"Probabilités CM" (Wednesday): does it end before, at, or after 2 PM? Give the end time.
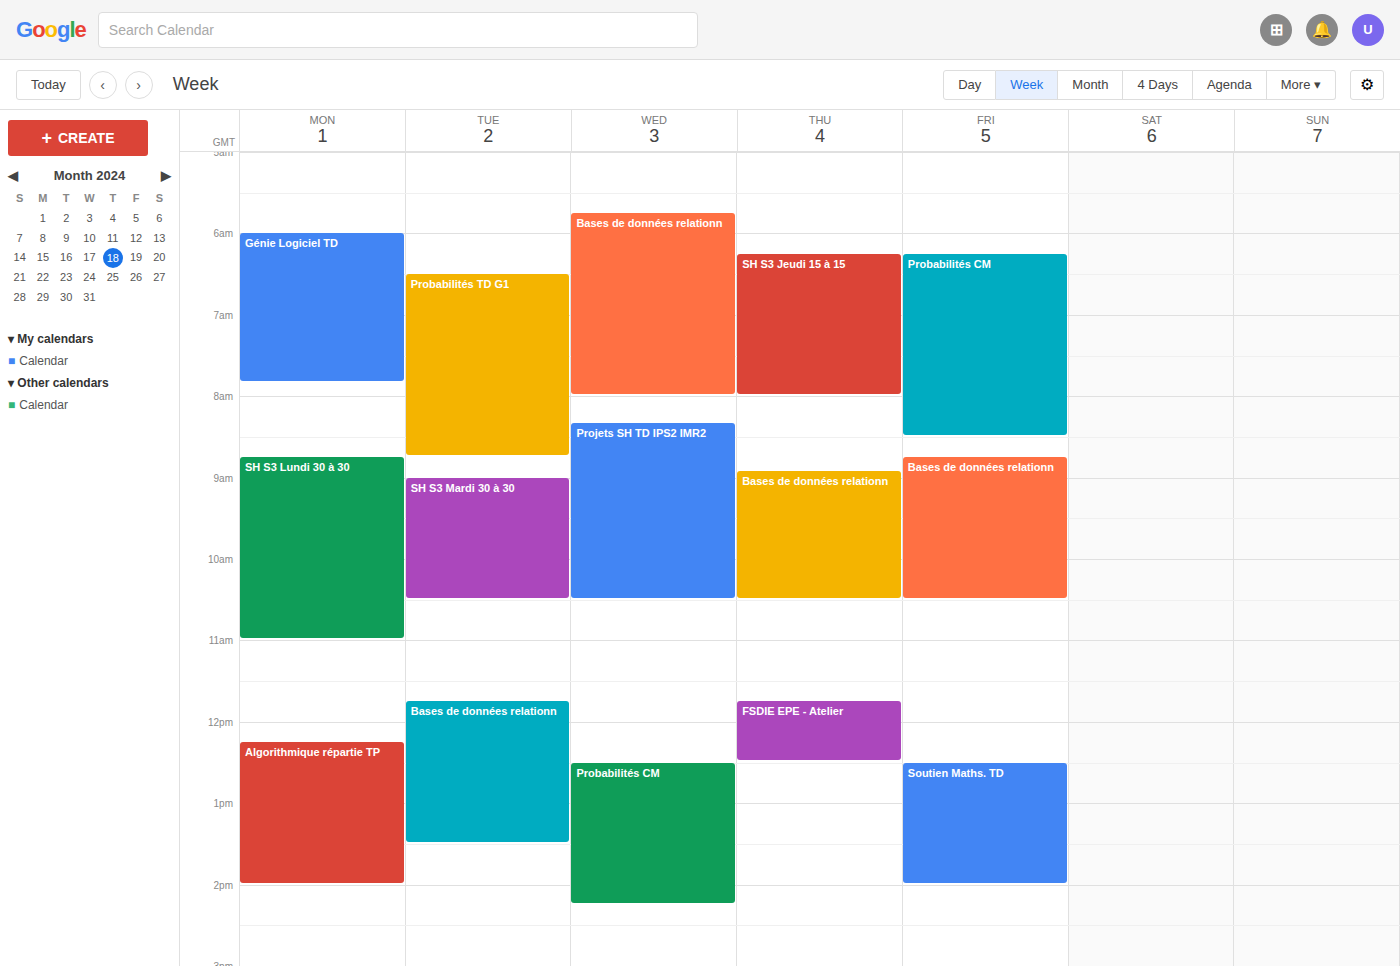
2:15 PM -- after 2 PM, 15 minutes below the 2 PM line.